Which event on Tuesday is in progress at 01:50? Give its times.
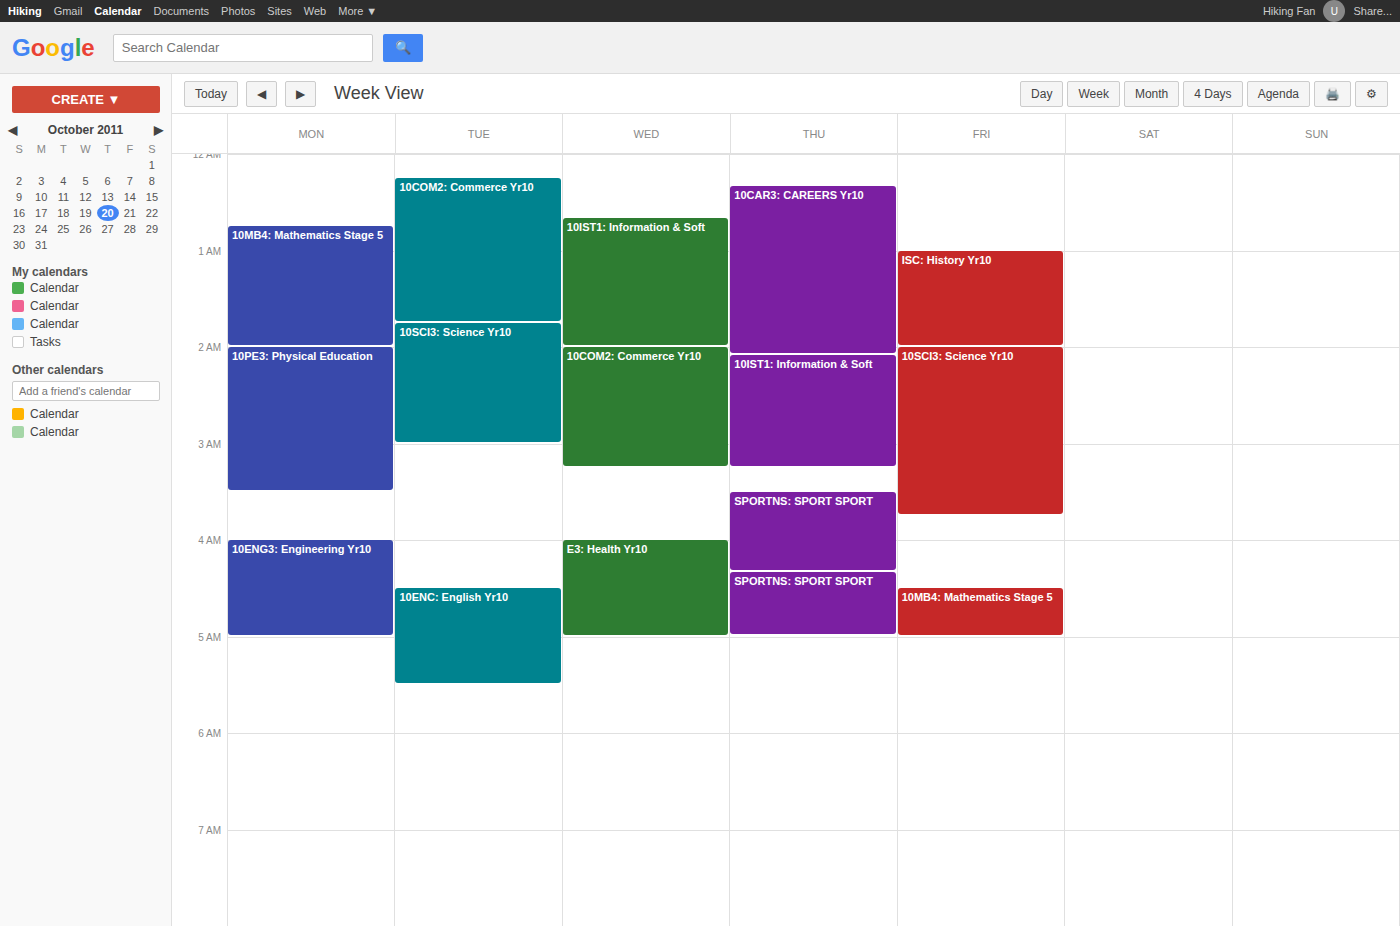
"10SCI3: Science Yr10", 01:45 to 03:00